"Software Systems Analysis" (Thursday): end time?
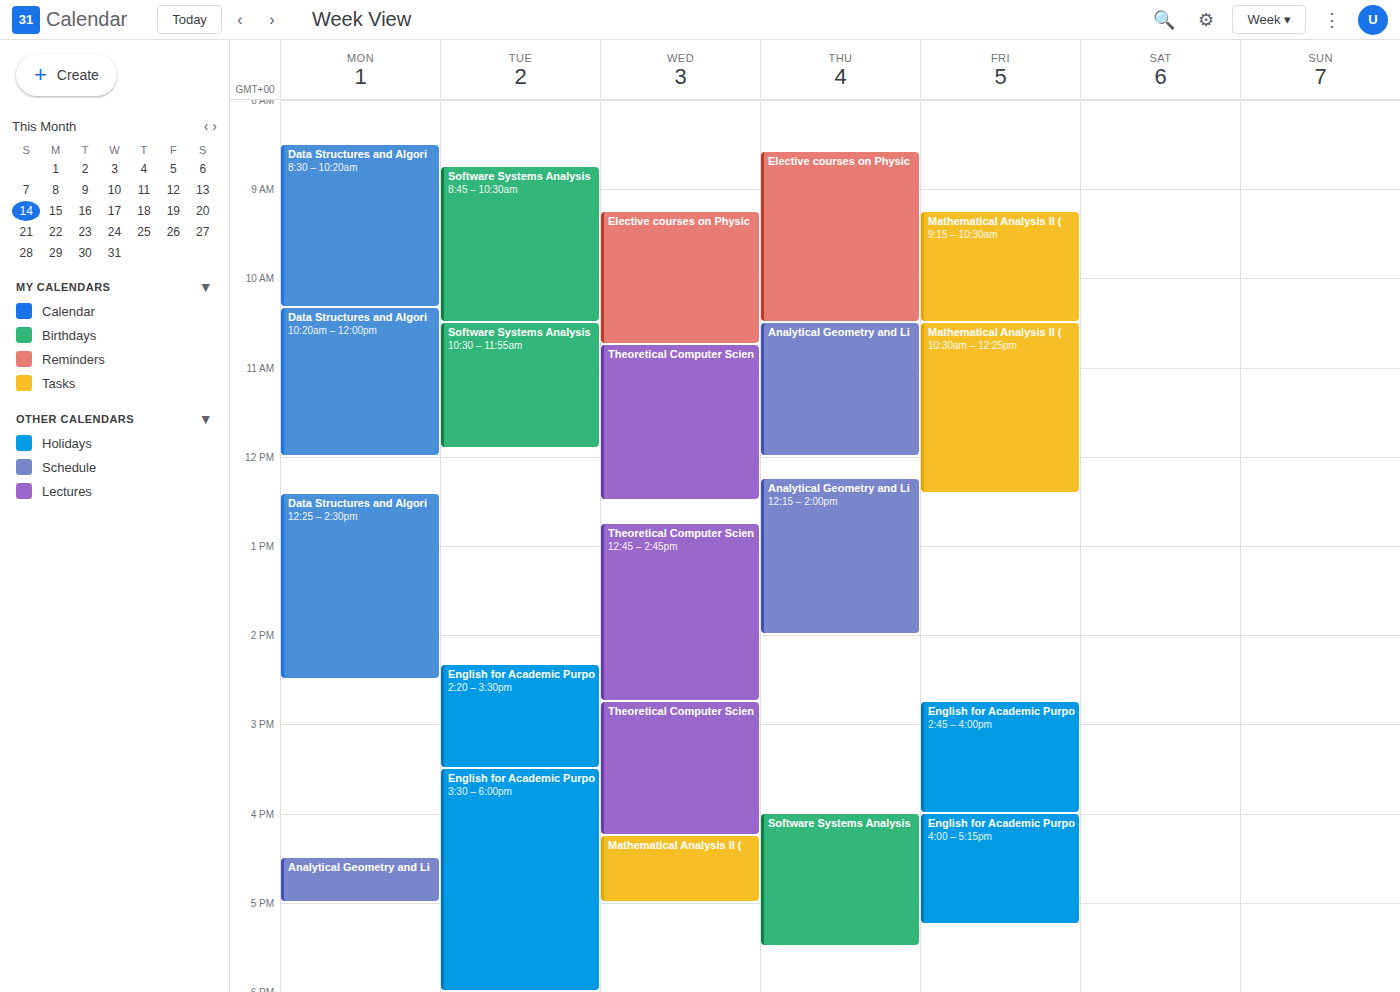
5:30 PM